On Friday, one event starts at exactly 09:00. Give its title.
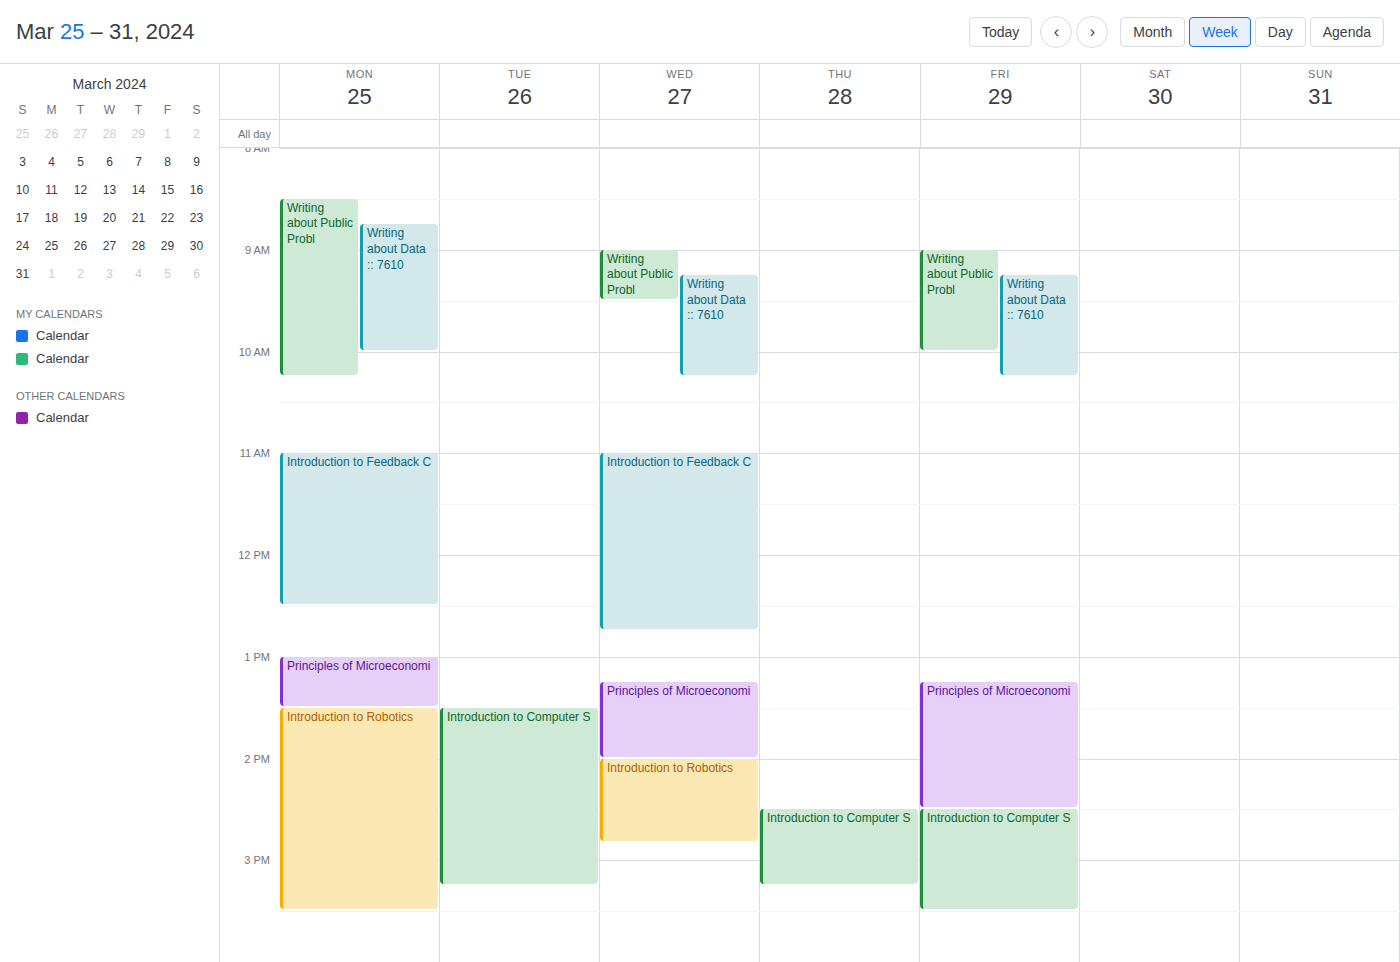
"Writing about Public Probl"